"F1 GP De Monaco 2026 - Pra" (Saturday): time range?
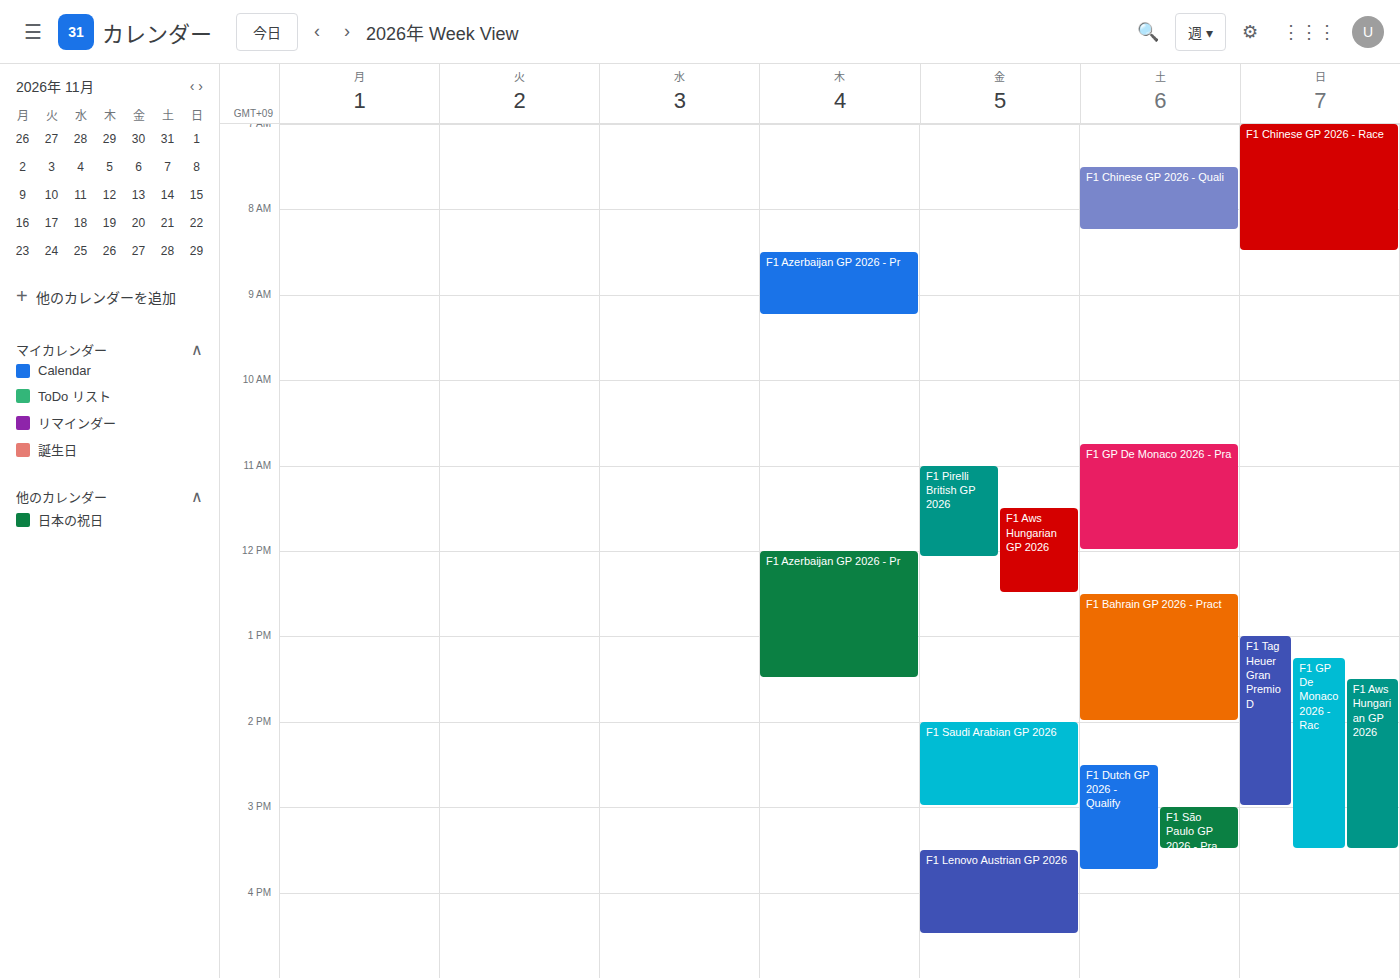
10:45 AM to 12:00 PM